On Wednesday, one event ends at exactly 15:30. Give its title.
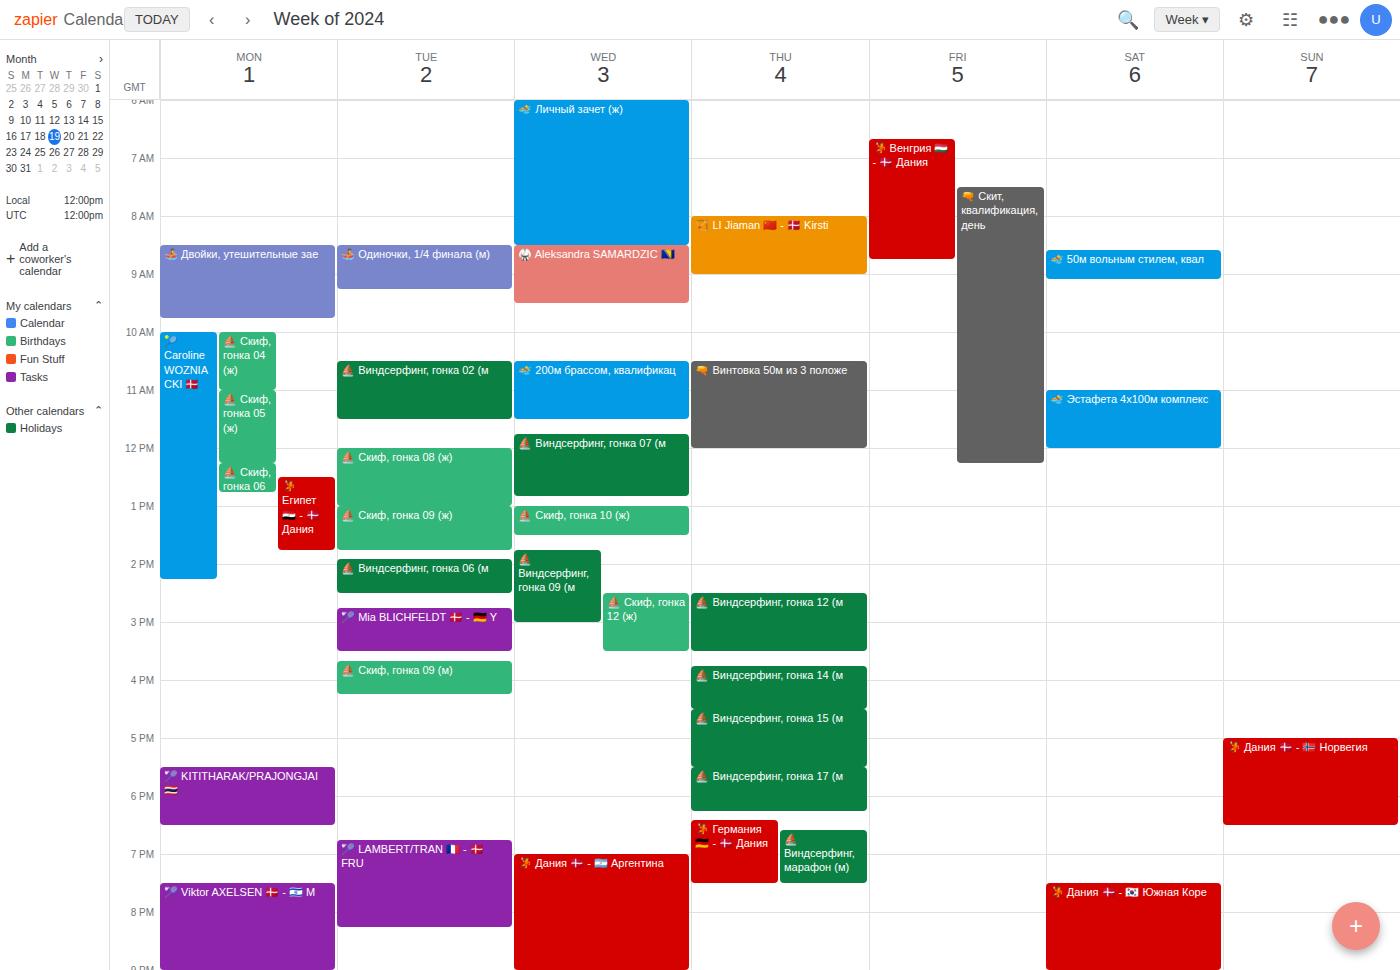
"⛵ Скиф, гонка 12 (ж)"